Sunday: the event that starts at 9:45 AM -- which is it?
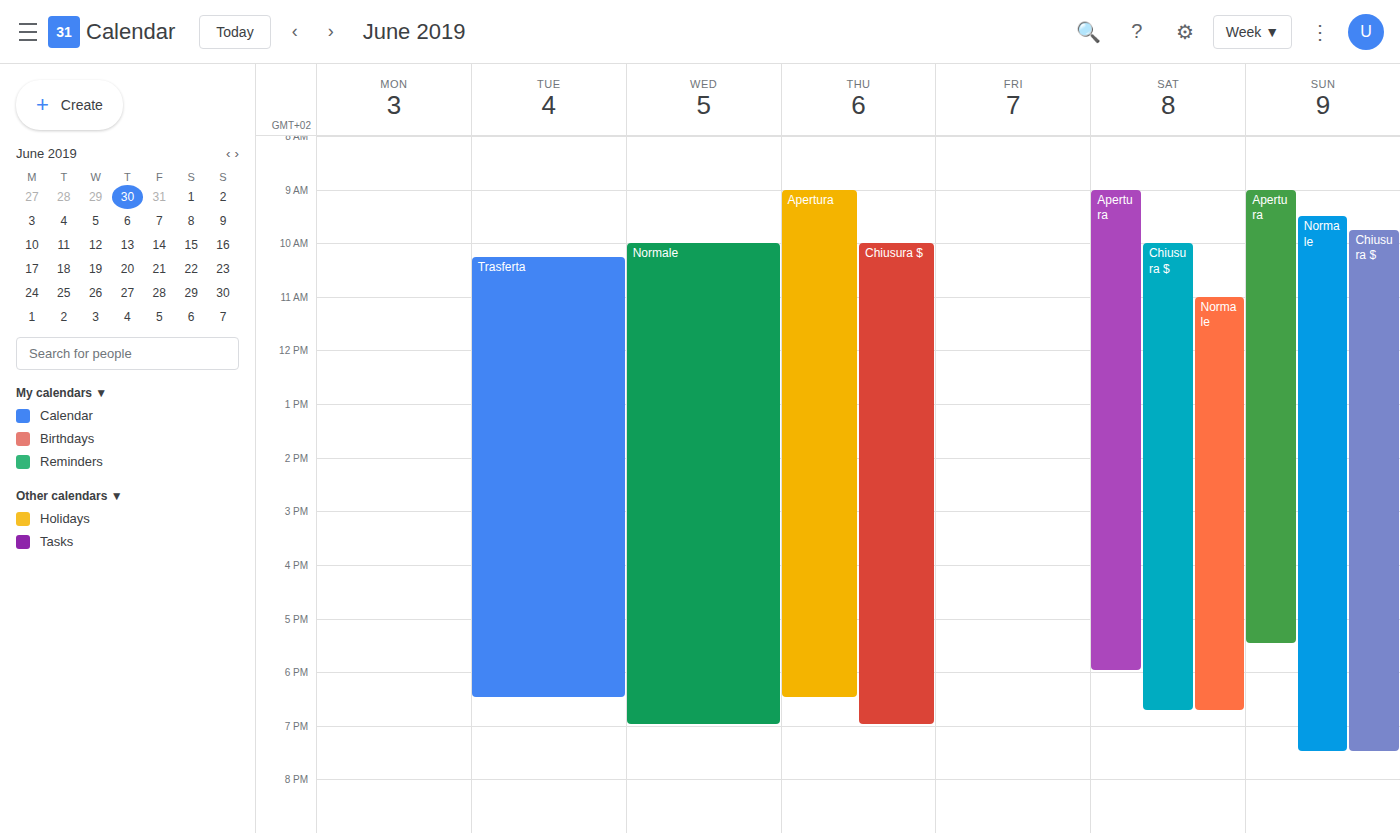
"Chiusura $"